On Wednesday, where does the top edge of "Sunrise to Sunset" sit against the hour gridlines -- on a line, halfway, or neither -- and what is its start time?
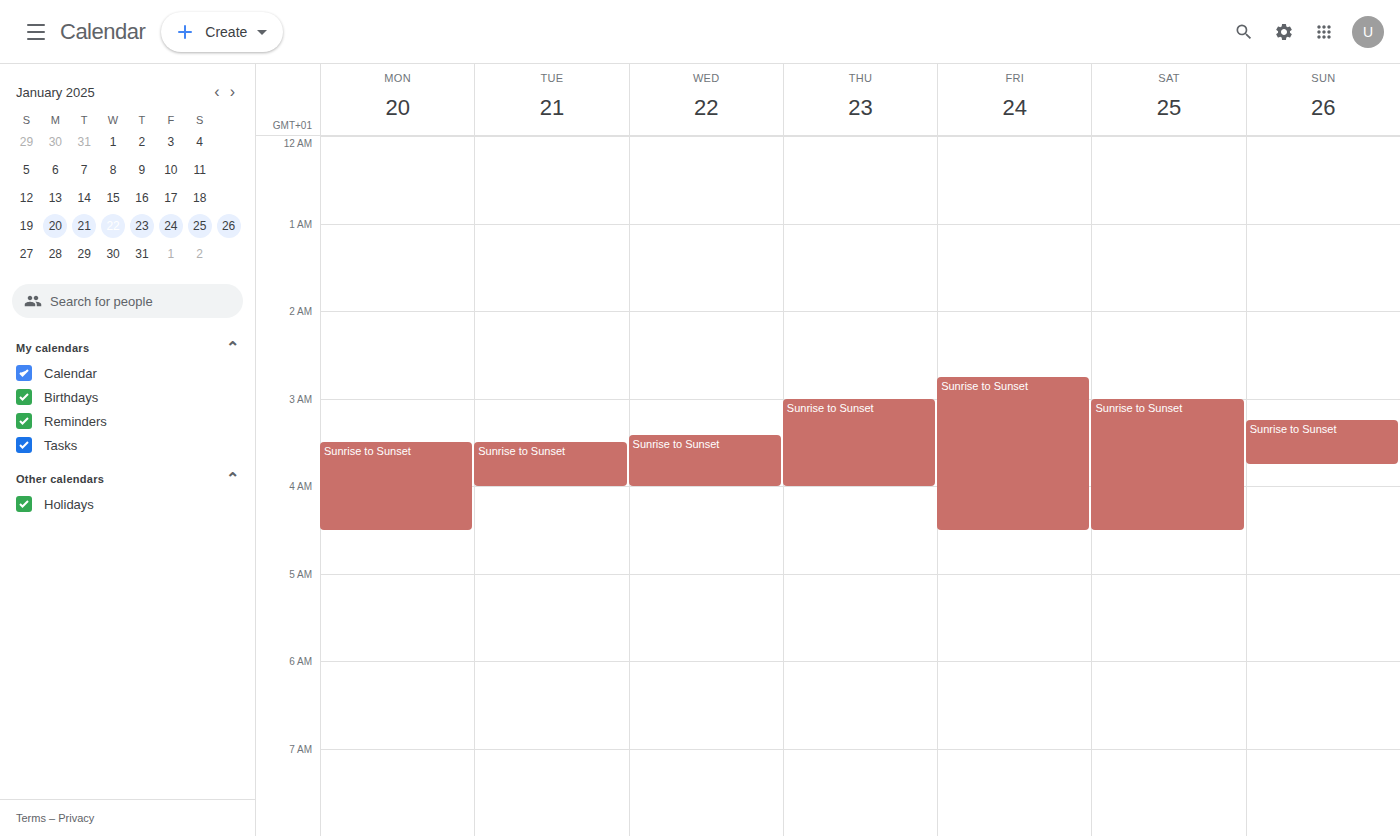
3:25 AM -- neither: 25 minutes below the 3 AM line and 35 minutes above the 4 AM line.